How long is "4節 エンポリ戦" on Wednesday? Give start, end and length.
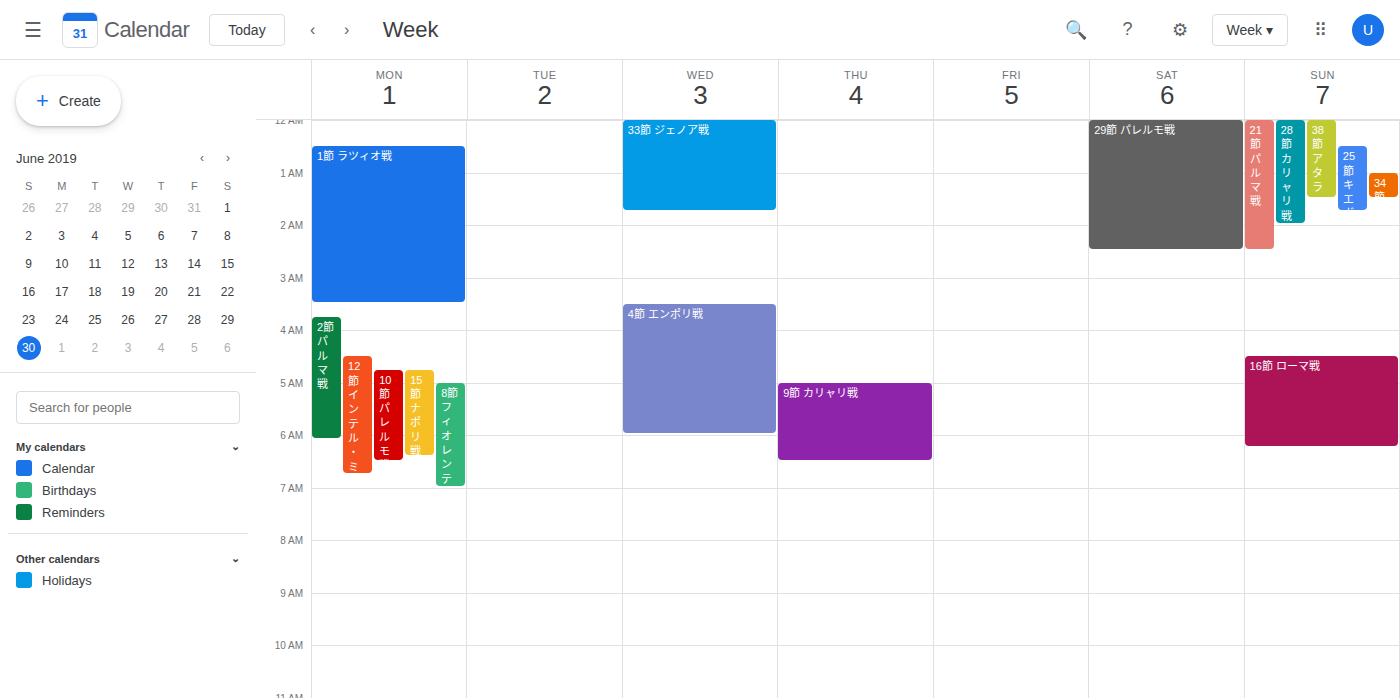
3:30 AM to 6:00 AM, 2 hours 30 minutes